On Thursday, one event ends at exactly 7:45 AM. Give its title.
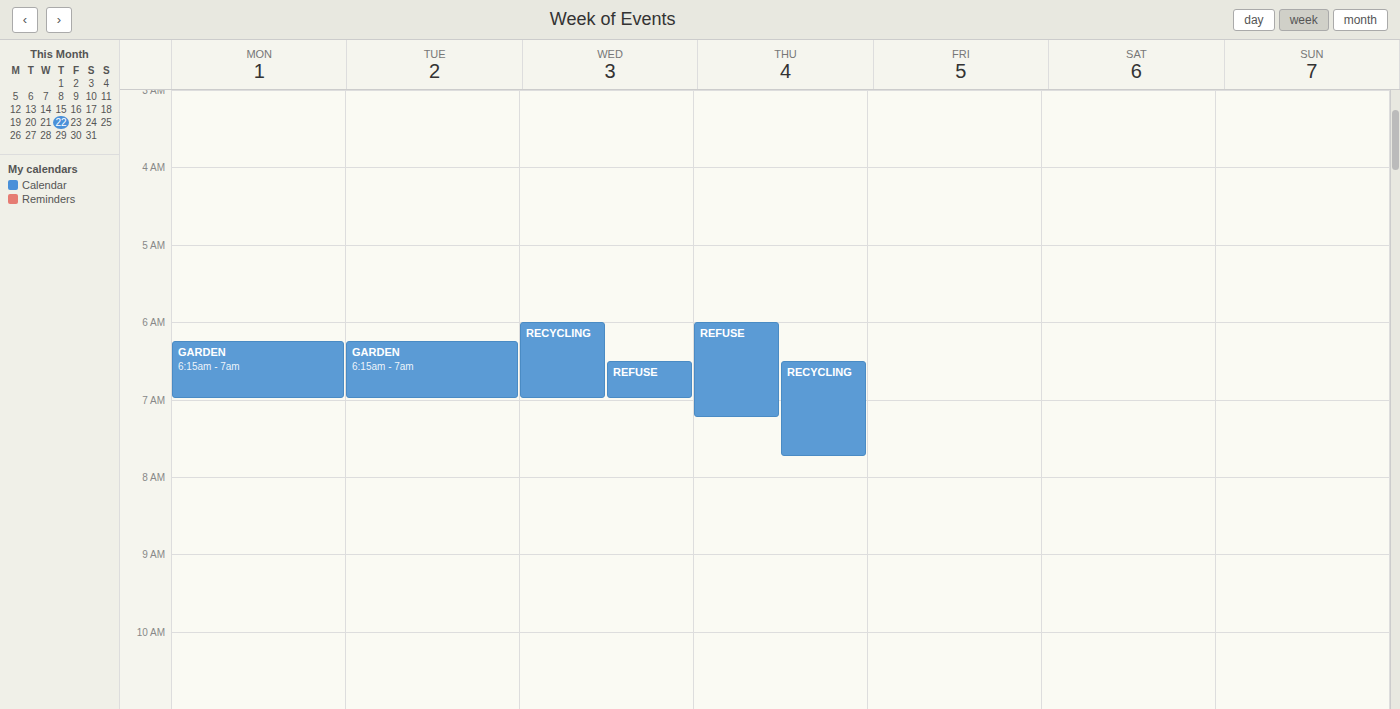
"RECYCLING"